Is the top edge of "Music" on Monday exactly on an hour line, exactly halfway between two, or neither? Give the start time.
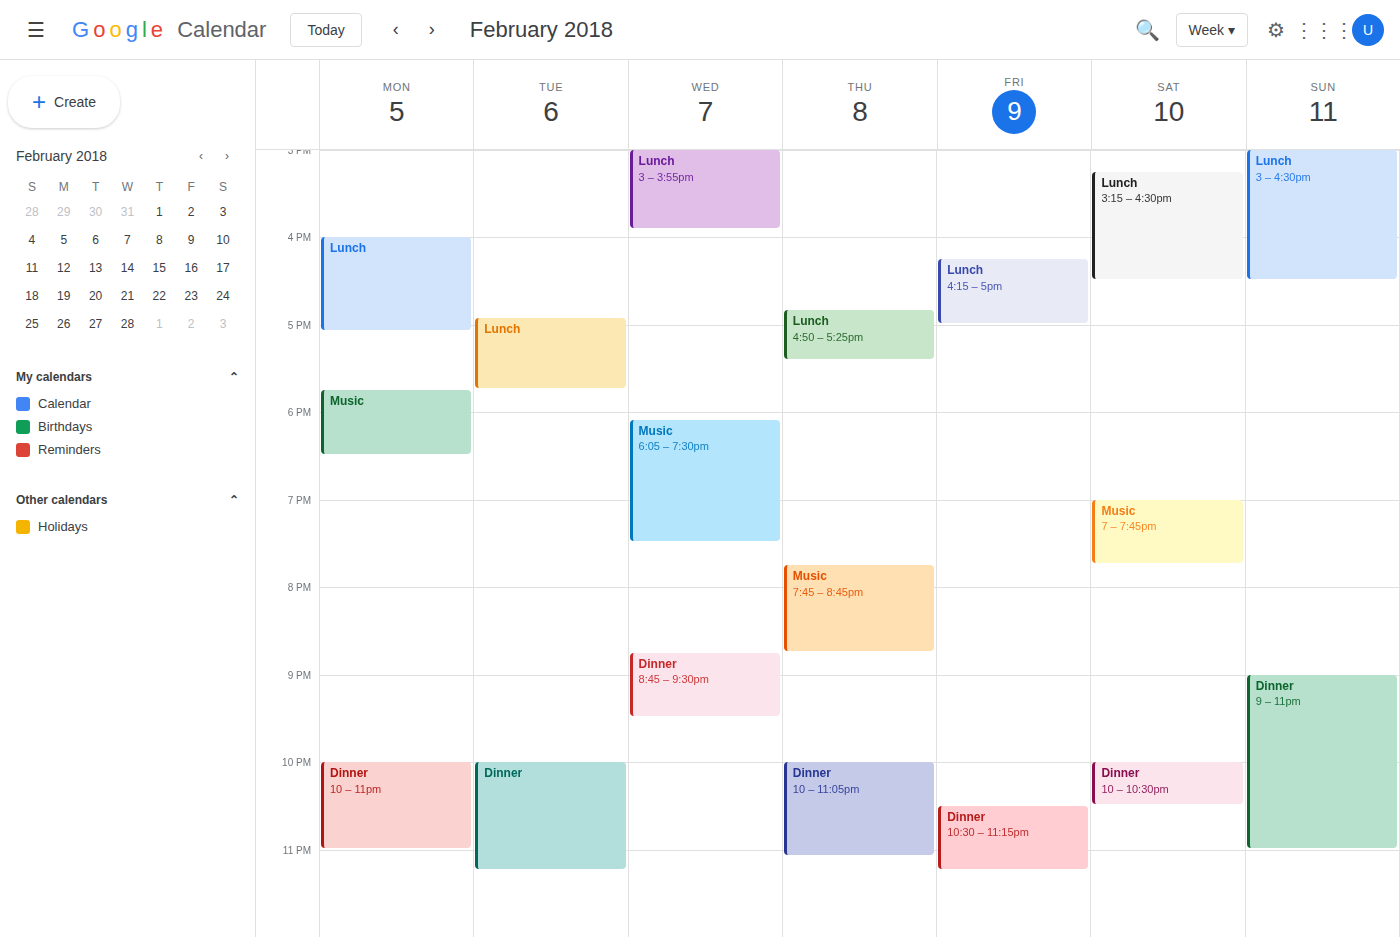
5:45 PM -- neither: three quarters of the way from the 5 PM line to the 6 PM line.